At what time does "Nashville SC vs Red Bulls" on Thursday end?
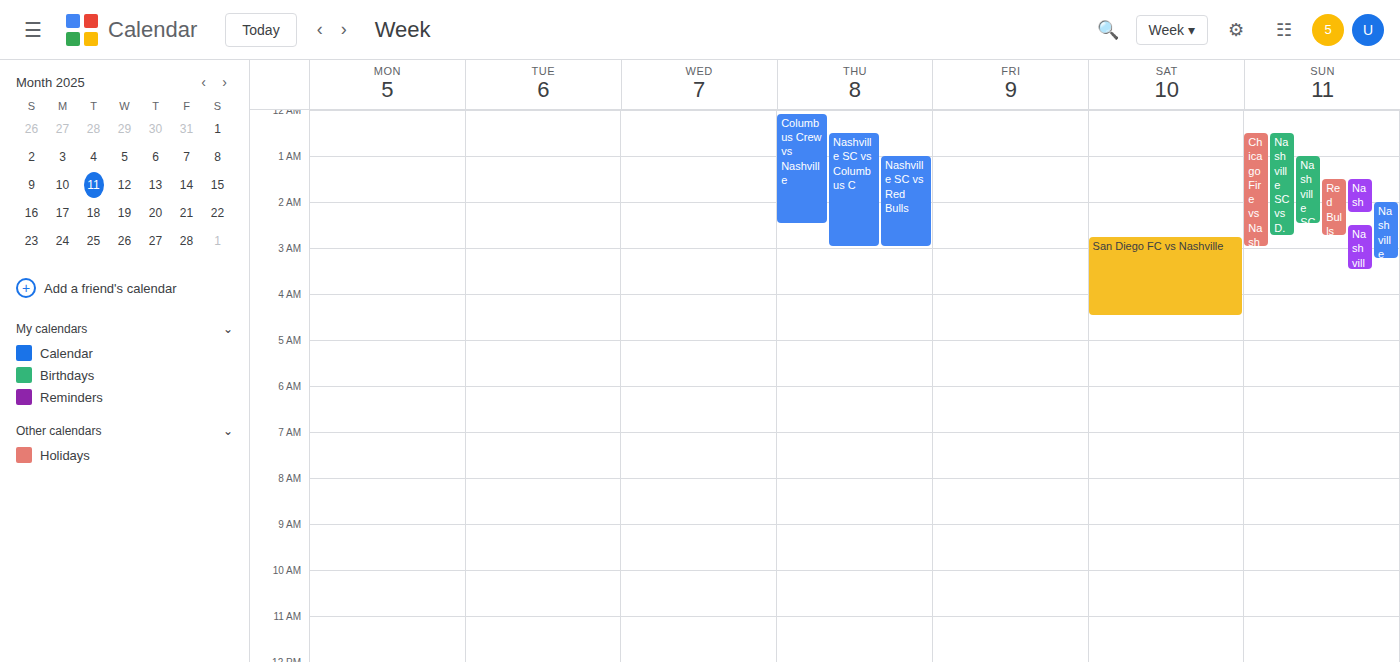
3:00 AM